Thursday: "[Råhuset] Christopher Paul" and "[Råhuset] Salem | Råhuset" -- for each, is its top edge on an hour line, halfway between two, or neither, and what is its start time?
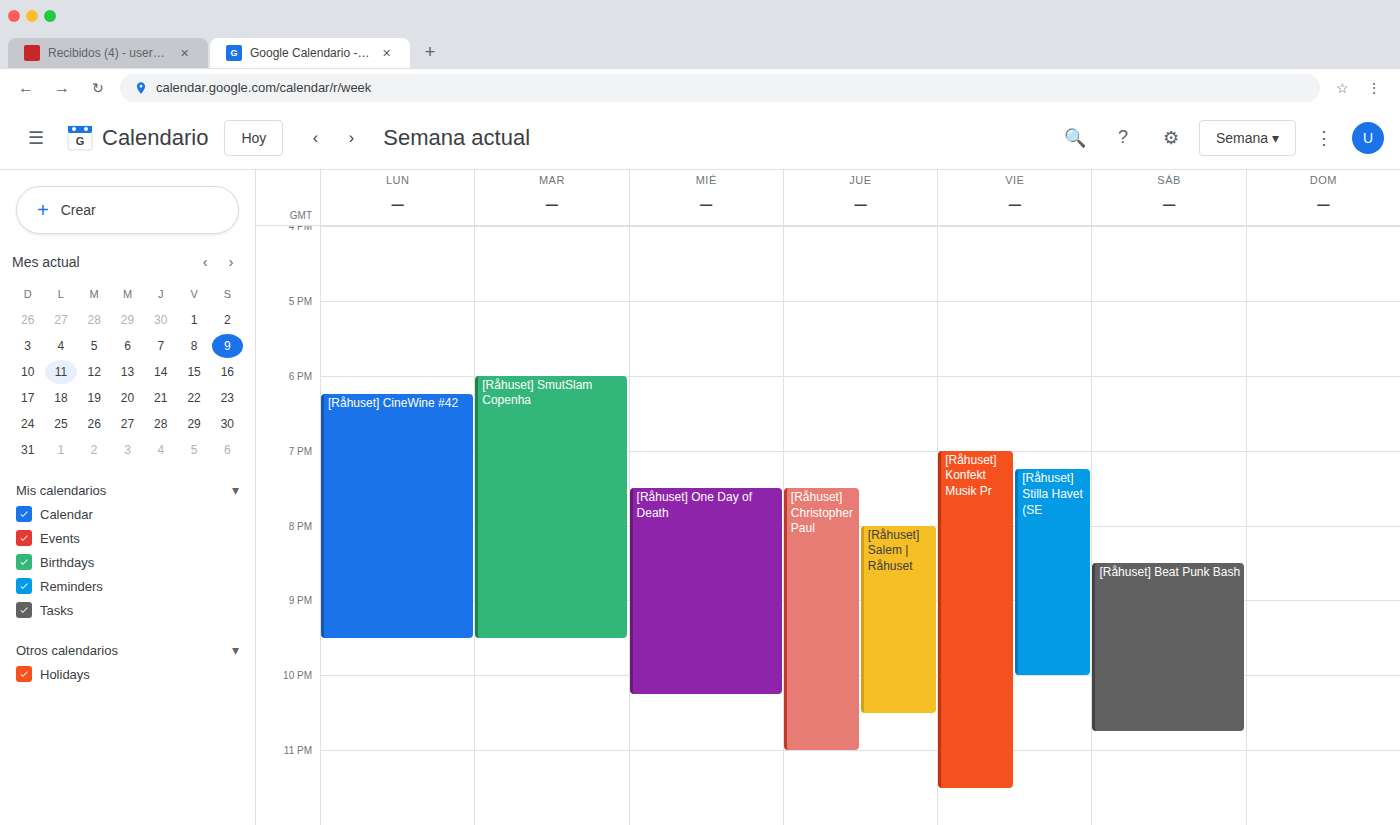
"[Råhuset] Christopher Paul": 7:30 PM, halfway between the 7 PM and 8 PM lines. "[Råhuset] Salem | Råhuset": 8:00 PM, exactly on the 8 PM line.